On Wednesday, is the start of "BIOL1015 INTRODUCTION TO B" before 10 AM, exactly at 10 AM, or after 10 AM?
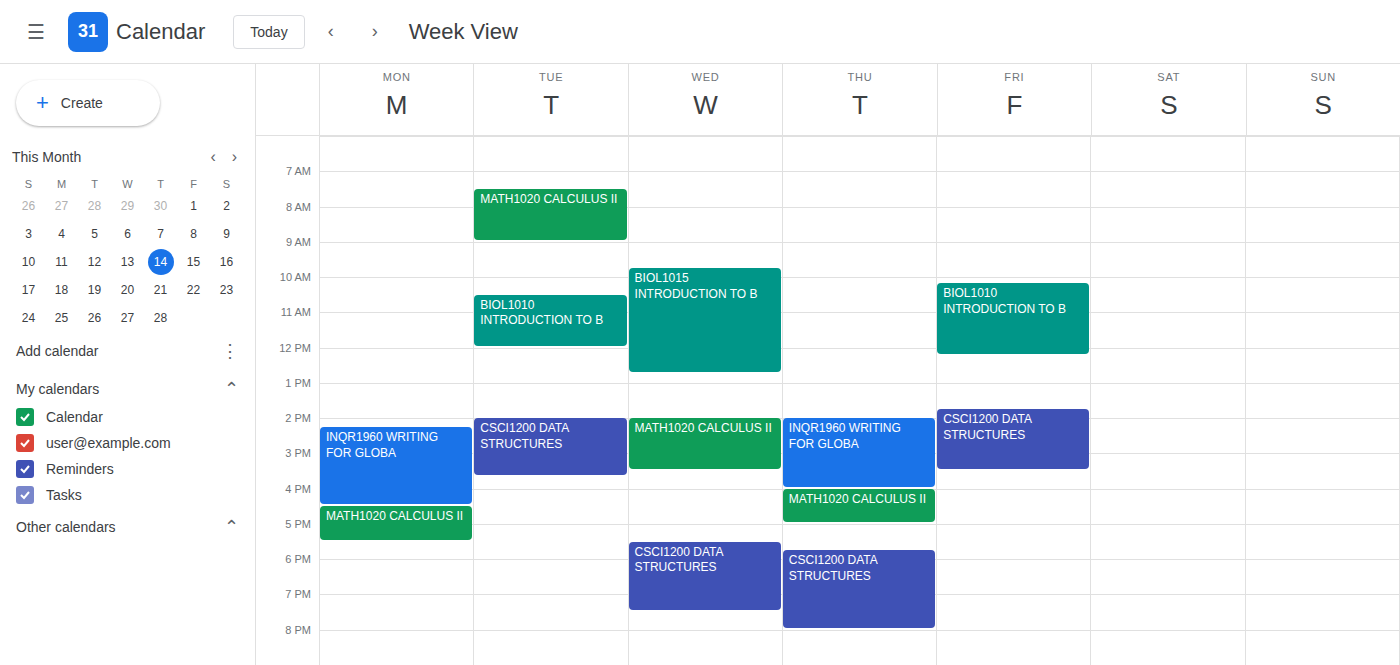
9:45 AM -- before 10 AM, 15 minutes above the 10 AM line.